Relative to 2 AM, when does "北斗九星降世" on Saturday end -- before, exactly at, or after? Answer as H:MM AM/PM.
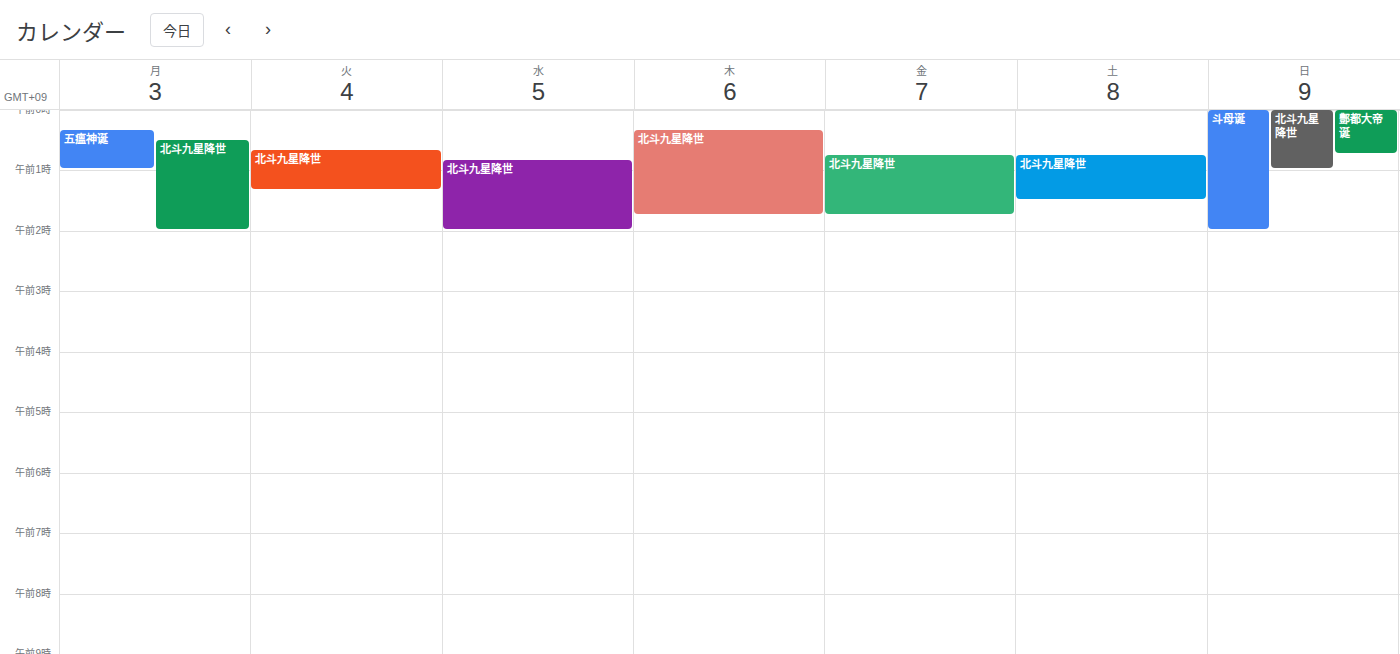
1:30 AM -- before 2 AM, 30 minutes above the 2 AM line.